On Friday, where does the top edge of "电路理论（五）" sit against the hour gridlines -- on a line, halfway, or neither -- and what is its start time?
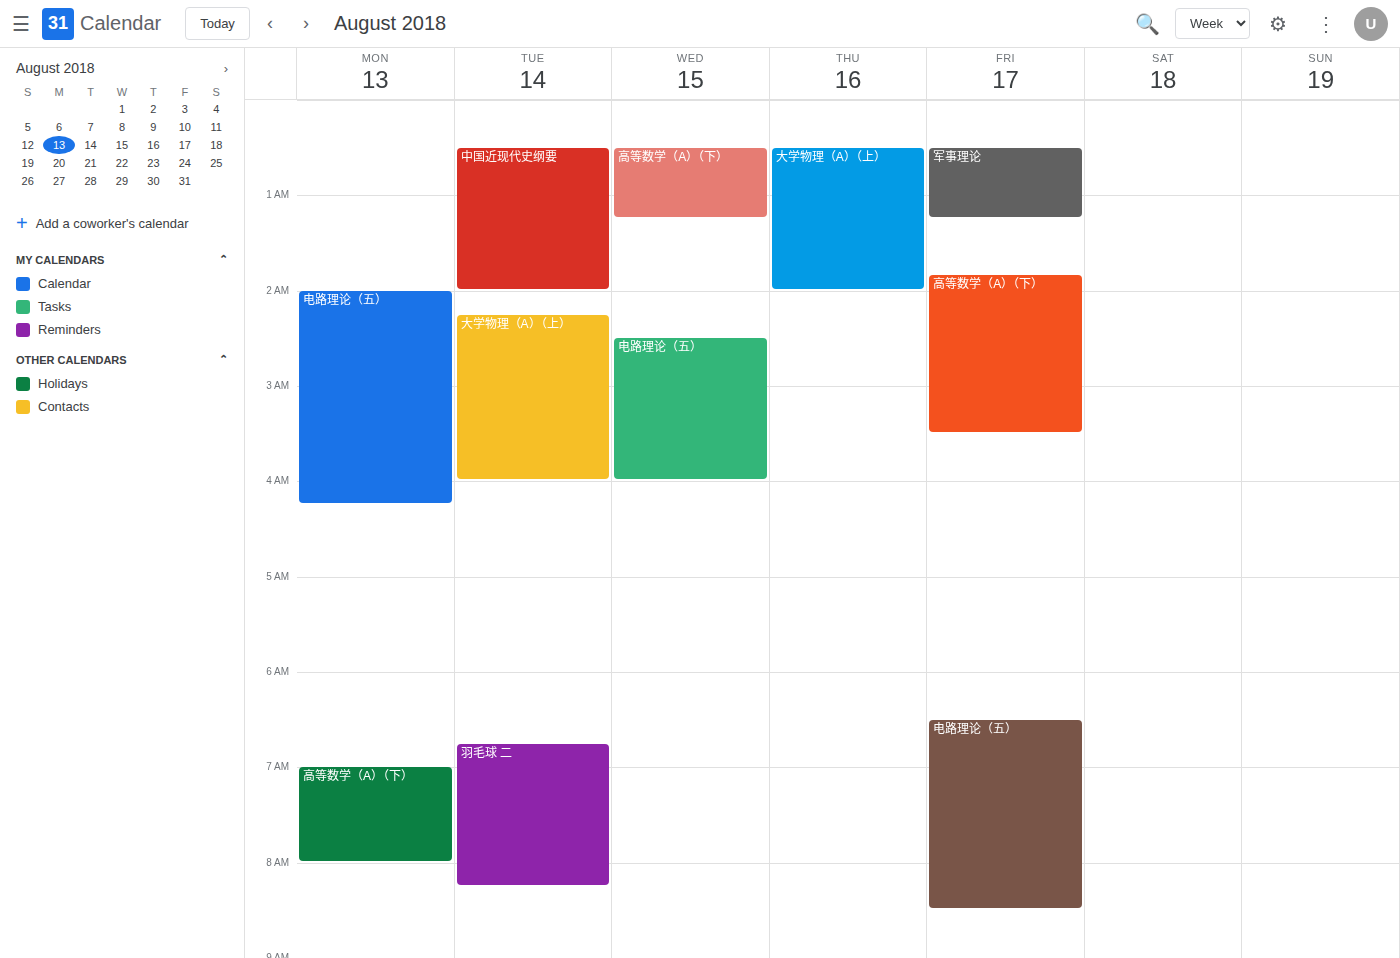
6:30 AM -- halfway between the 6 AM and 7 AM lines.